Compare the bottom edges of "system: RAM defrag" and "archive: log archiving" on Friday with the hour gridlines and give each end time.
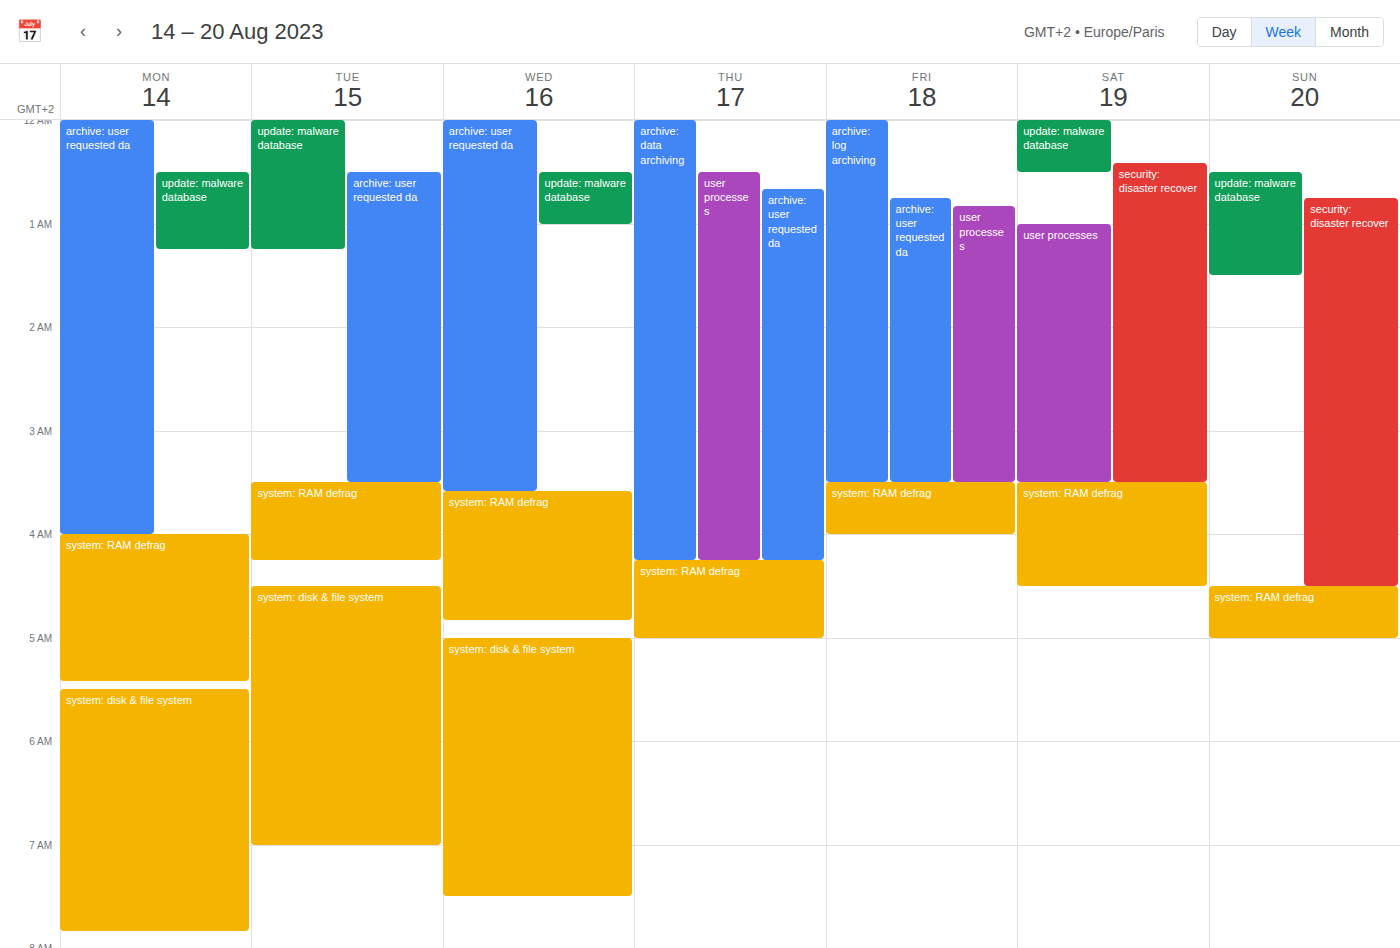
"system: RAM defrag": 4:00 AM, exactly on the 4 AM line. "archive: log archiving": 3:30 AM, halfway between the 3 AM and 4 AM lines.